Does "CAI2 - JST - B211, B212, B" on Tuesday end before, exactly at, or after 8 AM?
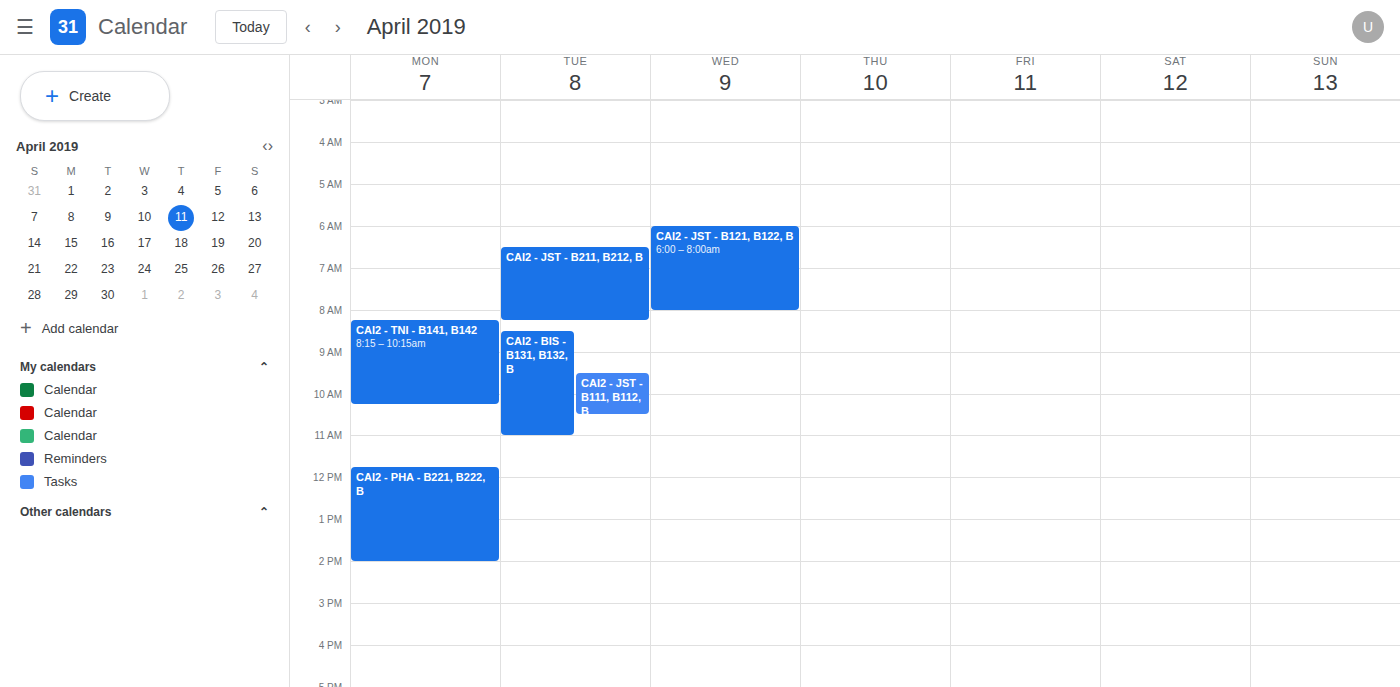
8:15 AM -- after 8 AM, 15 minutes below the 8 AM line.